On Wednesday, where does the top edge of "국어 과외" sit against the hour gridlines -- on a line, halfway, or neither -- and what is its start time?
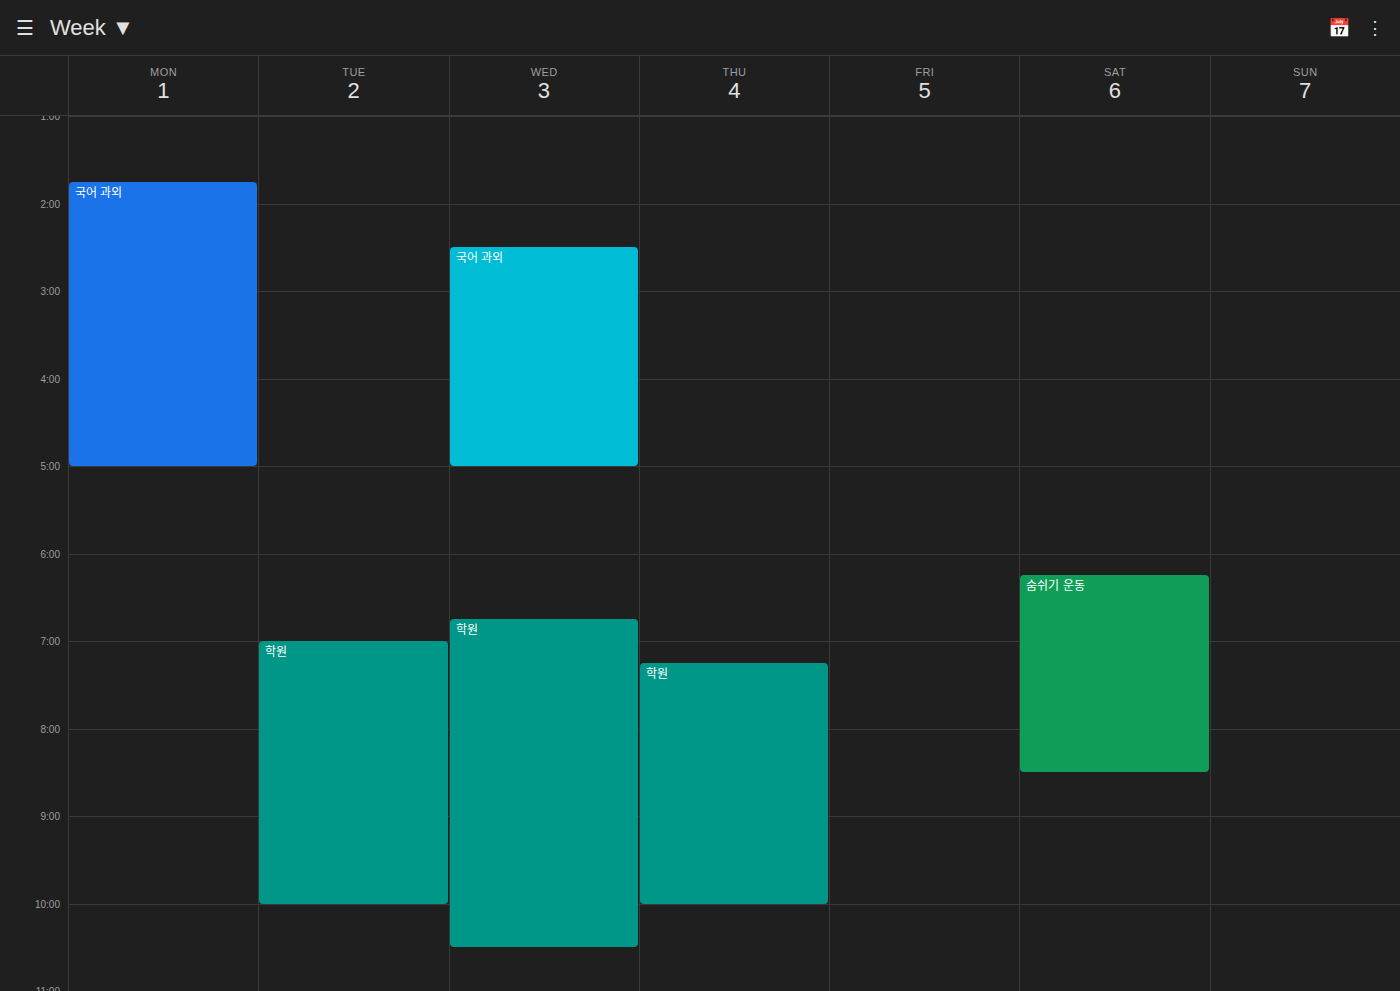
2:30 PM -- halfway between the 2 PM and 3 PM lines.